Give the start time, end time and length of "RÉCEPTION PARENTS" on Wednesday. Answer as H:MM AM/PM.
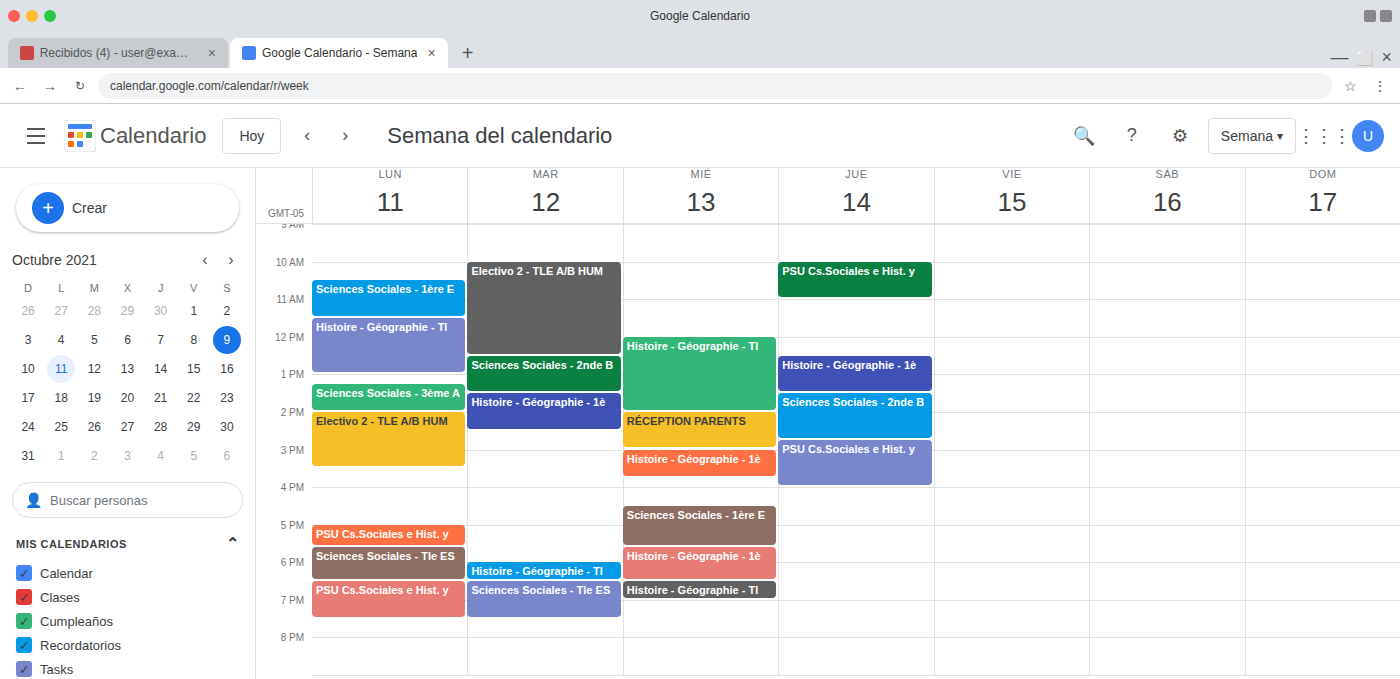
2:00 PM to 3:00 PM, 1 hour